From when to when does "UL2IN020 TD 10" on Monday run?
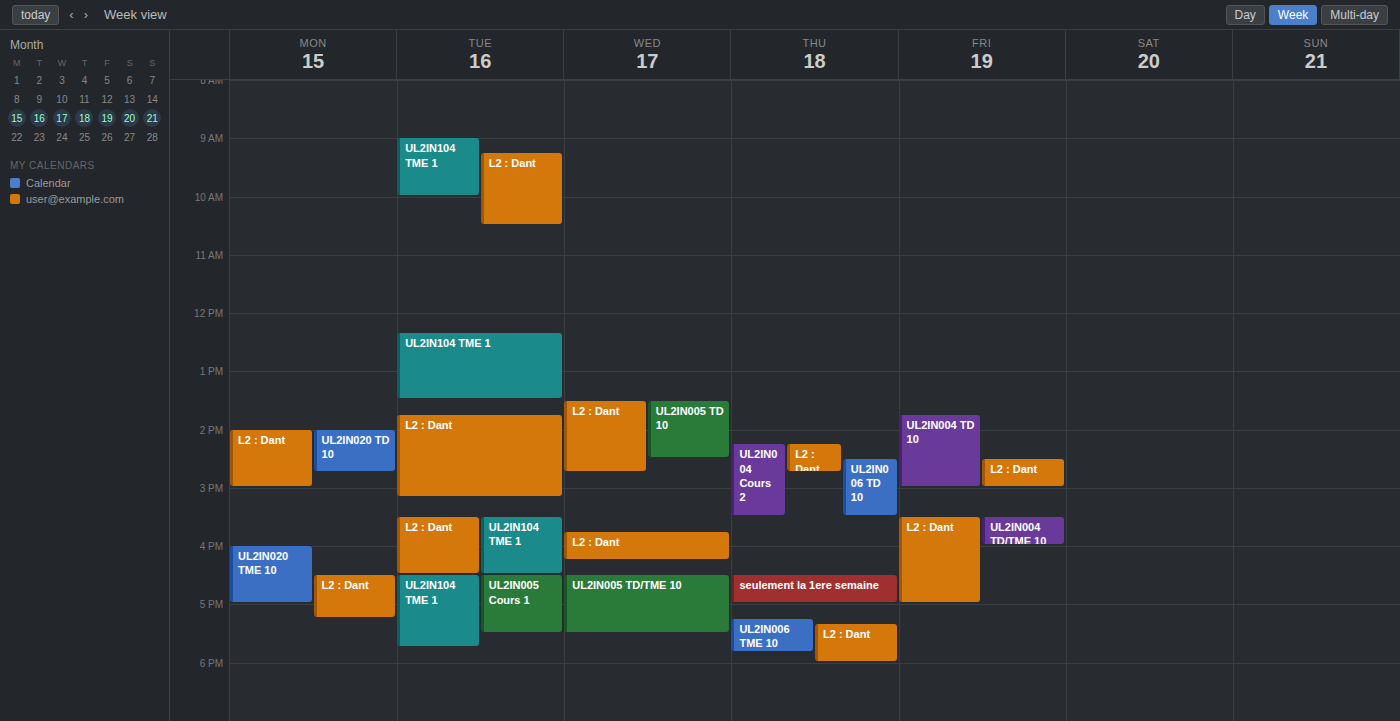
14:00 to 14:45